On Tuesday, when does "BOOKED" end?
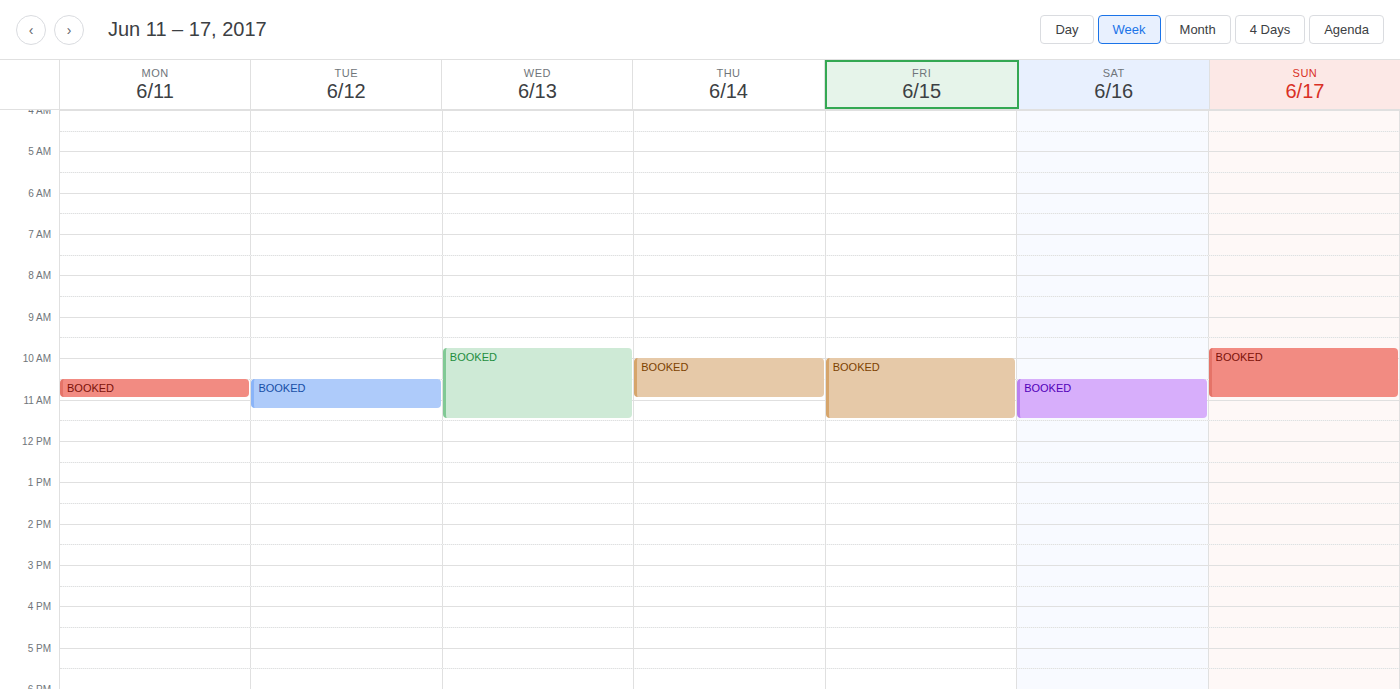
11:15 AM